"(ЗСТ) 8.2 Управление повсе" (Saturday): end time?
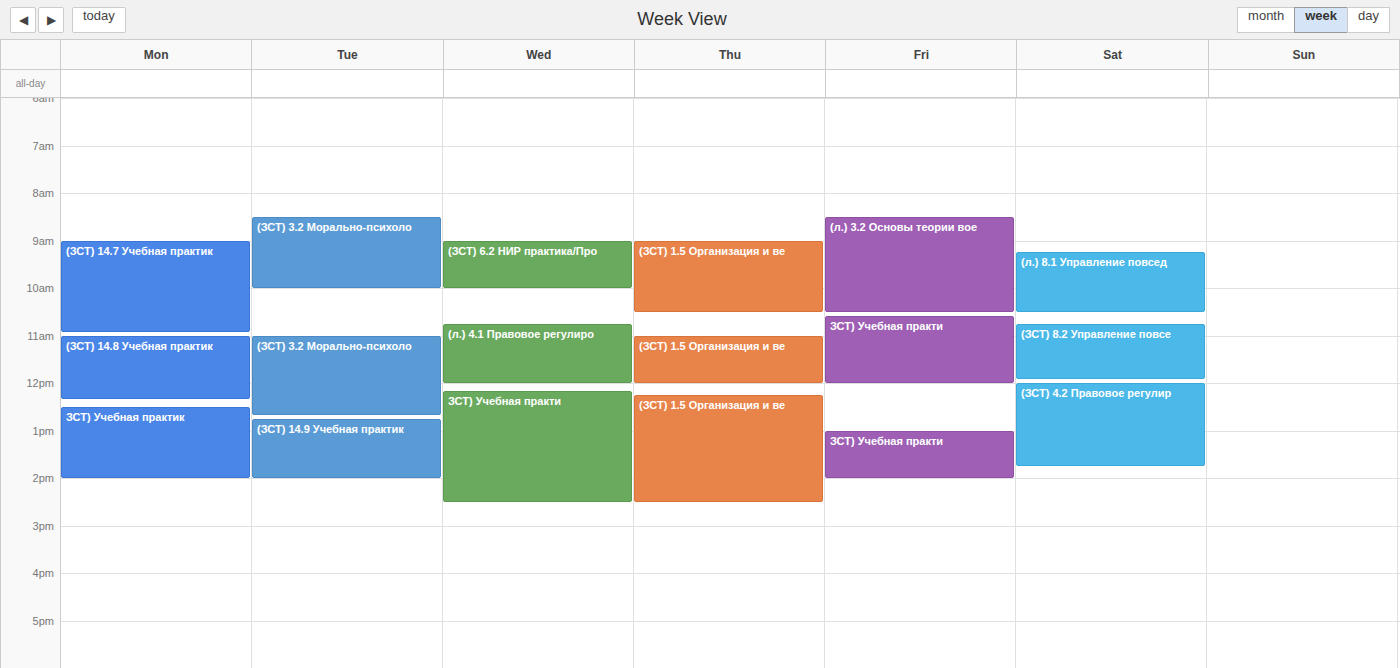
11:55 AM